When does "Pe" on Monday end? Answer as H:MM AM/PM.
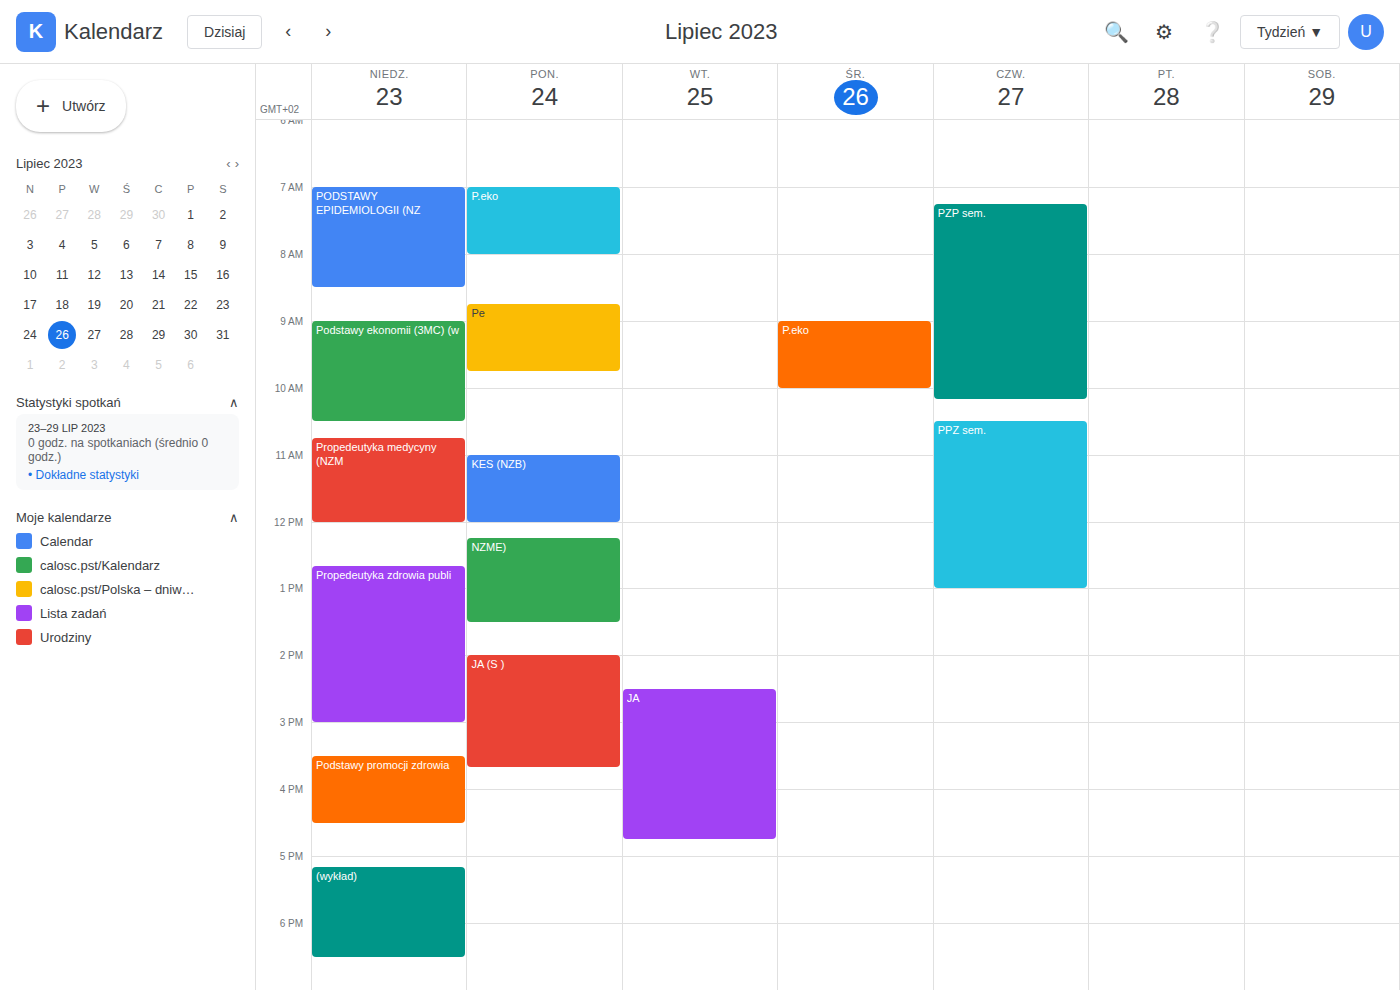
9:45 AM